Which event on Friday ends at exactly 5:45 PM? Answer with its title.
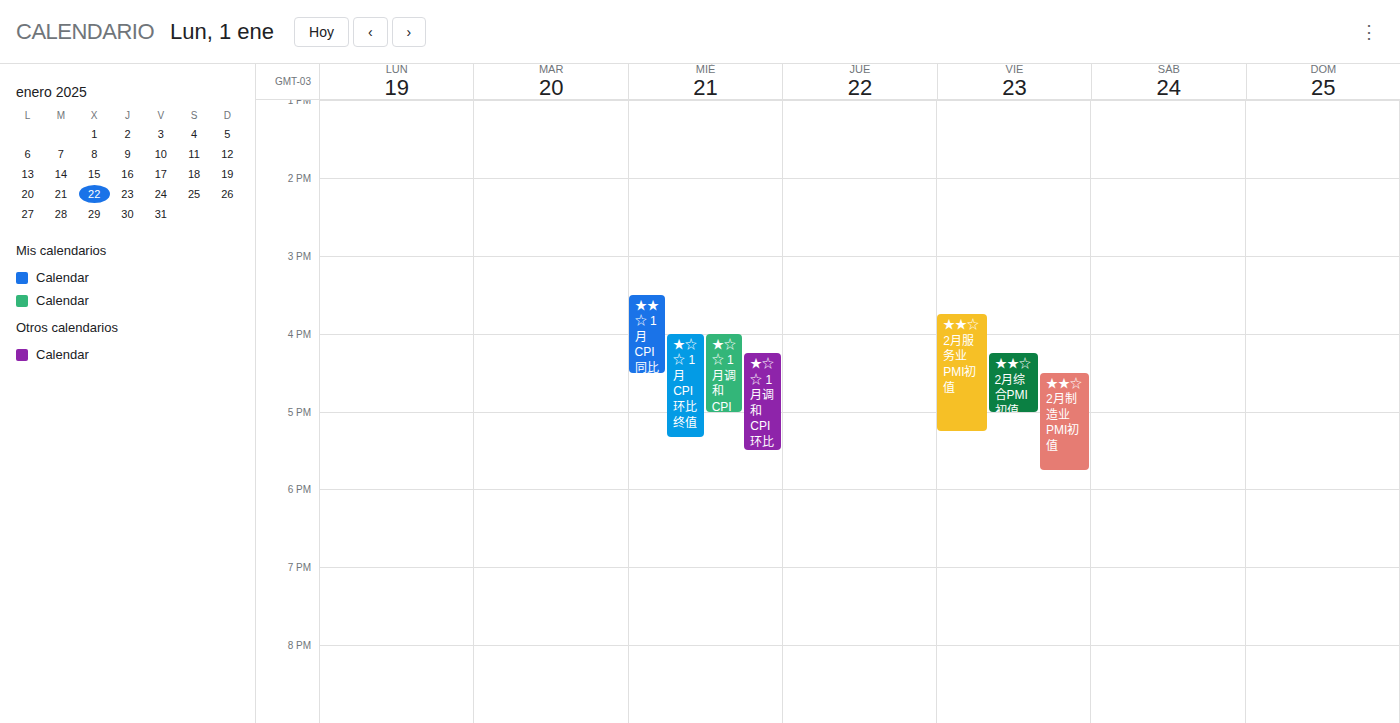
"★★☆ 2月制造业PMI初值"